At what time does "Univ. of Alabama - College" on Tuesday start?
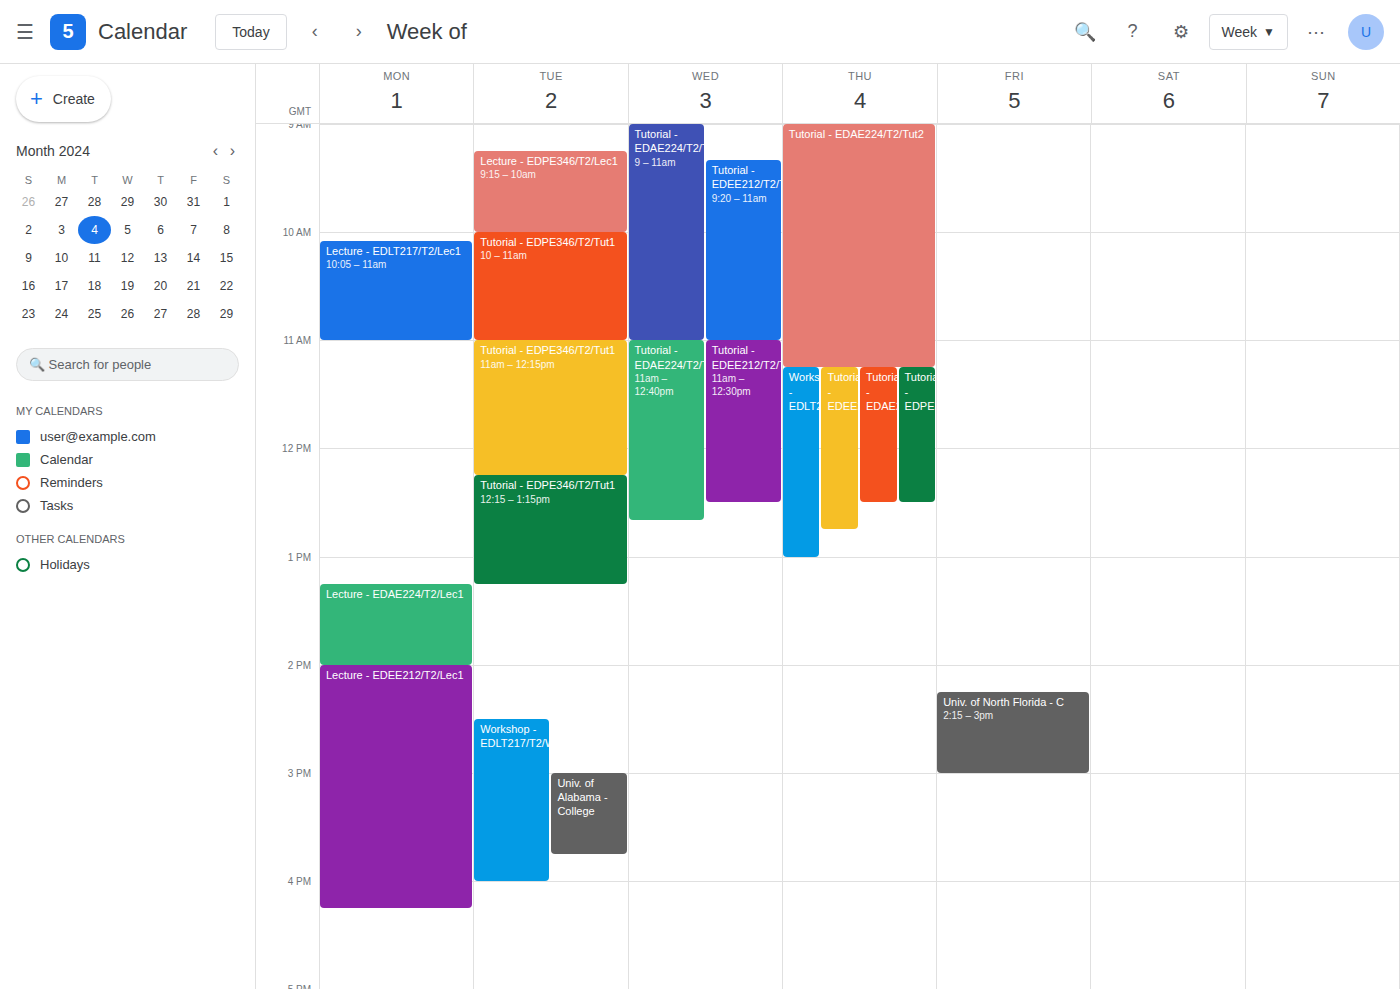
3:00 PM